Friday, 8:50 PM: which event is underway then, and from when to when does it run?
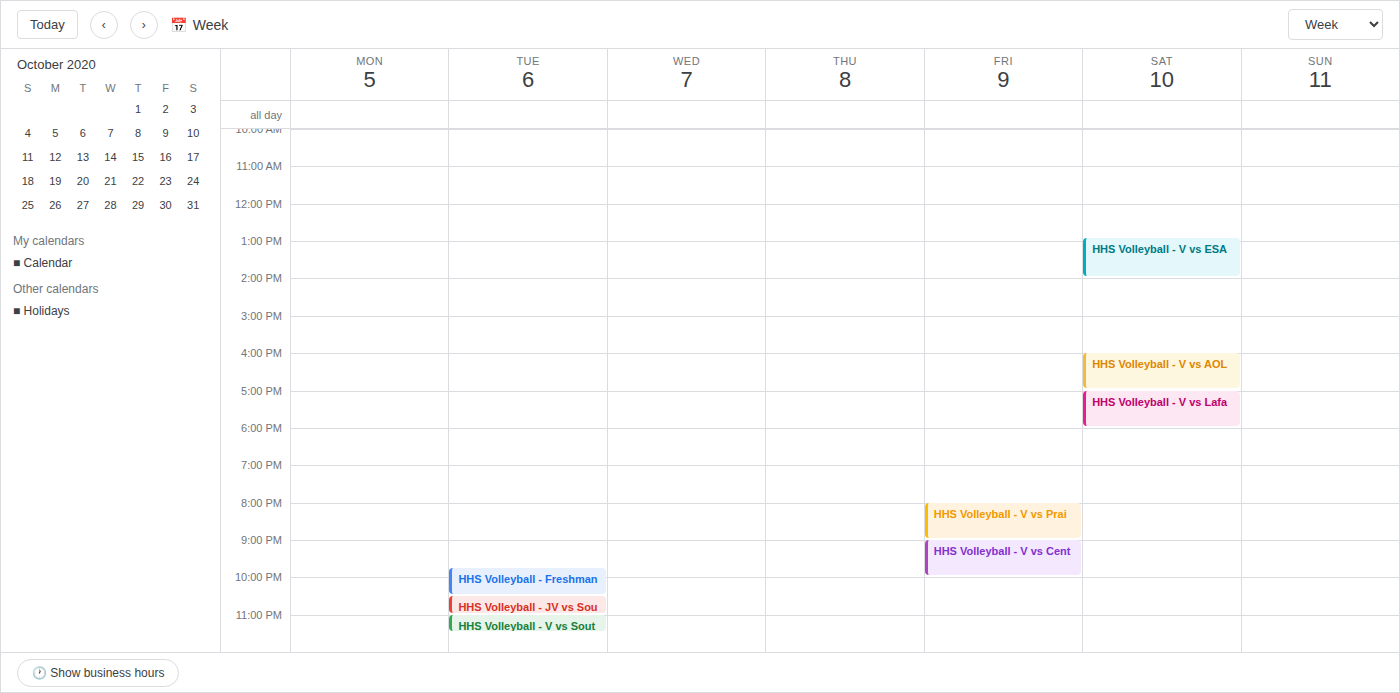
"HHS Volleyball - V vs Prai", 8:00 PM to 9:00 PM